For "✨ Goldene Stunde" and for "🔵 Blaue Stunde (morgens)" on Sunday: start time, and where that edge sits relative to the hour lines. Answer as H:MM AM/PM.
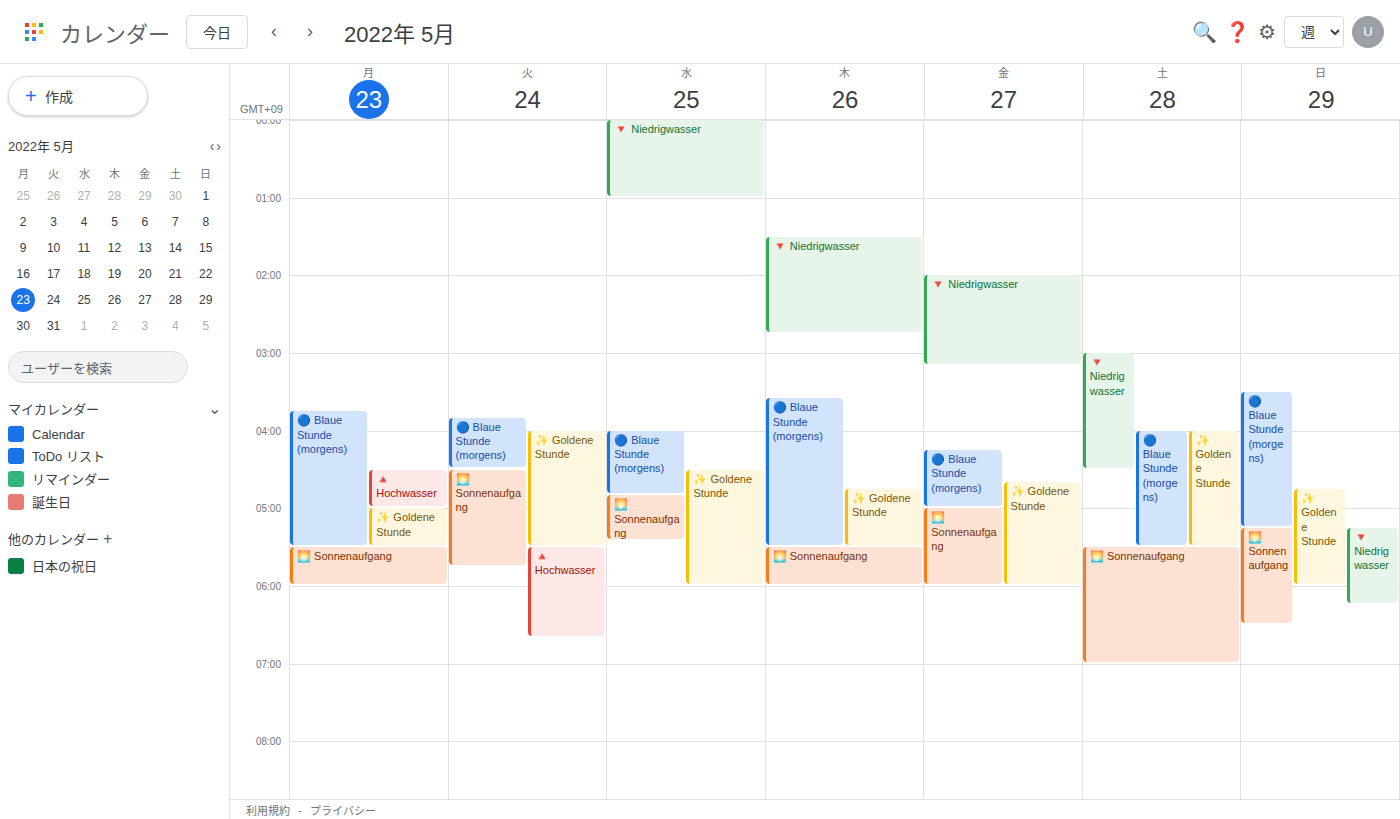
"✨ Goldene Stunde": 4:45 AM, neither: three quarters of the way from the 4 AM line to the 5 AM line. "🔵 Blaue Stunde (morgens)": 3:30 AM, halfway between the 3 AM and 4 AM lines.